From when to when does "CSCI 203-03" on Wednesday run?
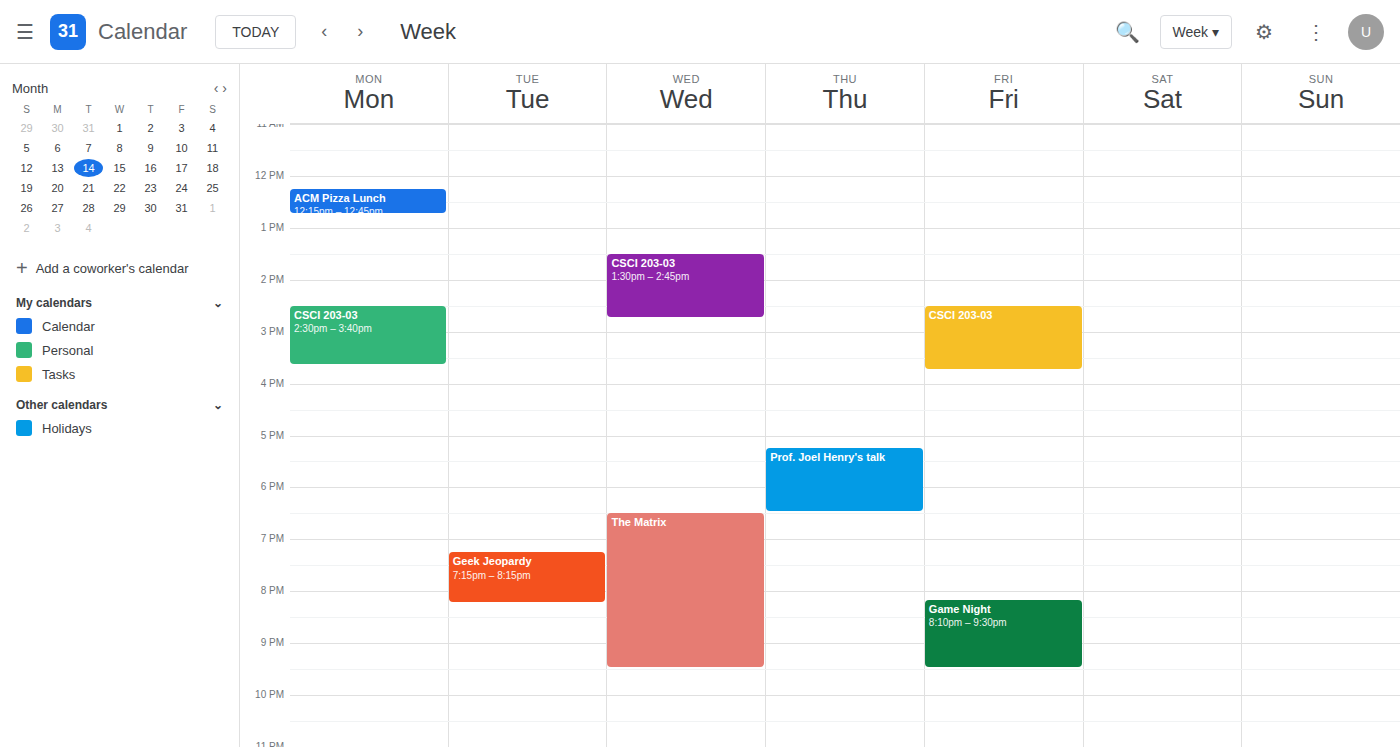
1:30 PM to 2:45 PM